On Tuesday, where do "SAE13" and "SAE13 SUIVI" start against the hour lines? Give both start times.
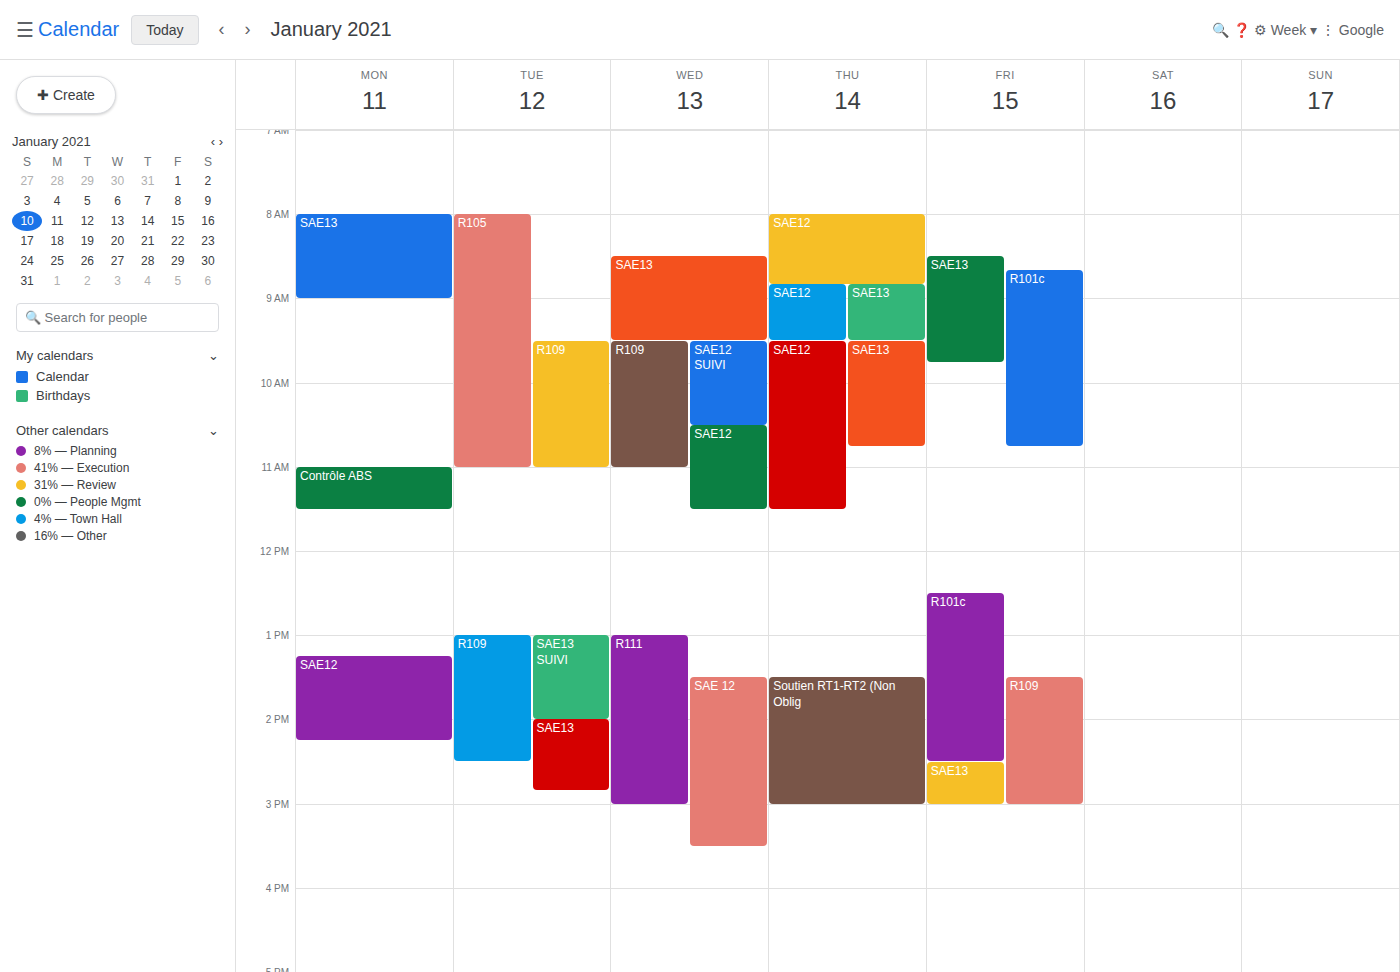
"SAE13": 2:00 PM, exactly on the 2 PM line. "SAE13 SUIVI": 1:00 PM, exactly on the 1 PM line.